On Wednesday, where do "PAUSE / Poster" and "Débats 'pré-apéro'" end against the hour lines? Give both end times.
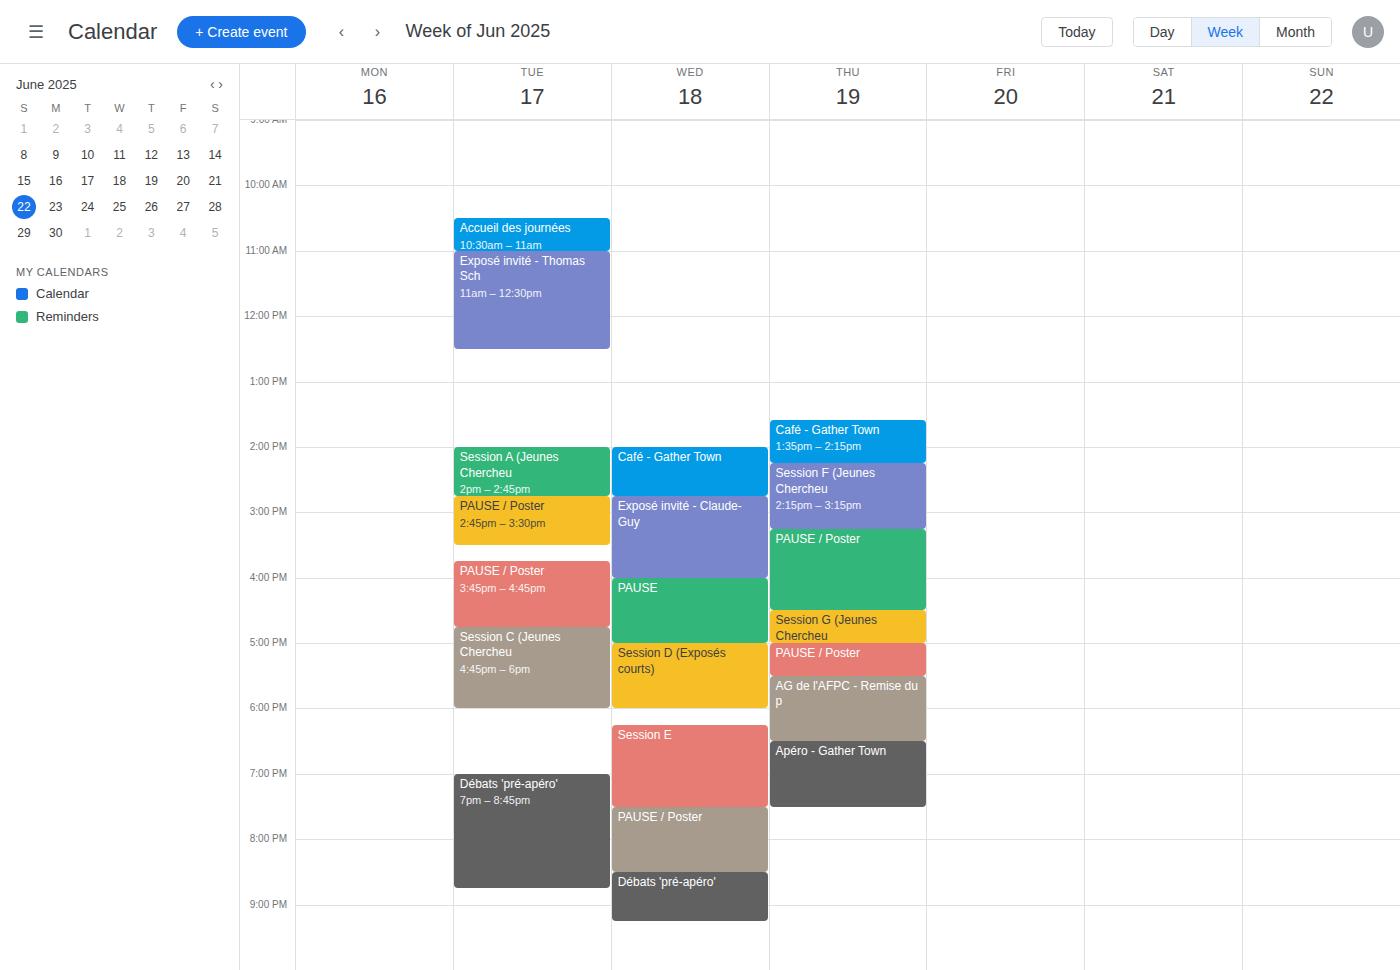
"PAUSE / Poster": 8:30 PM, halfway between the 8 PM and 9 PM lines. "Débats 'pré-apéro'": 9:15 PM, neither: a quarter of the way from the 9 PM line to the 10 PM line.